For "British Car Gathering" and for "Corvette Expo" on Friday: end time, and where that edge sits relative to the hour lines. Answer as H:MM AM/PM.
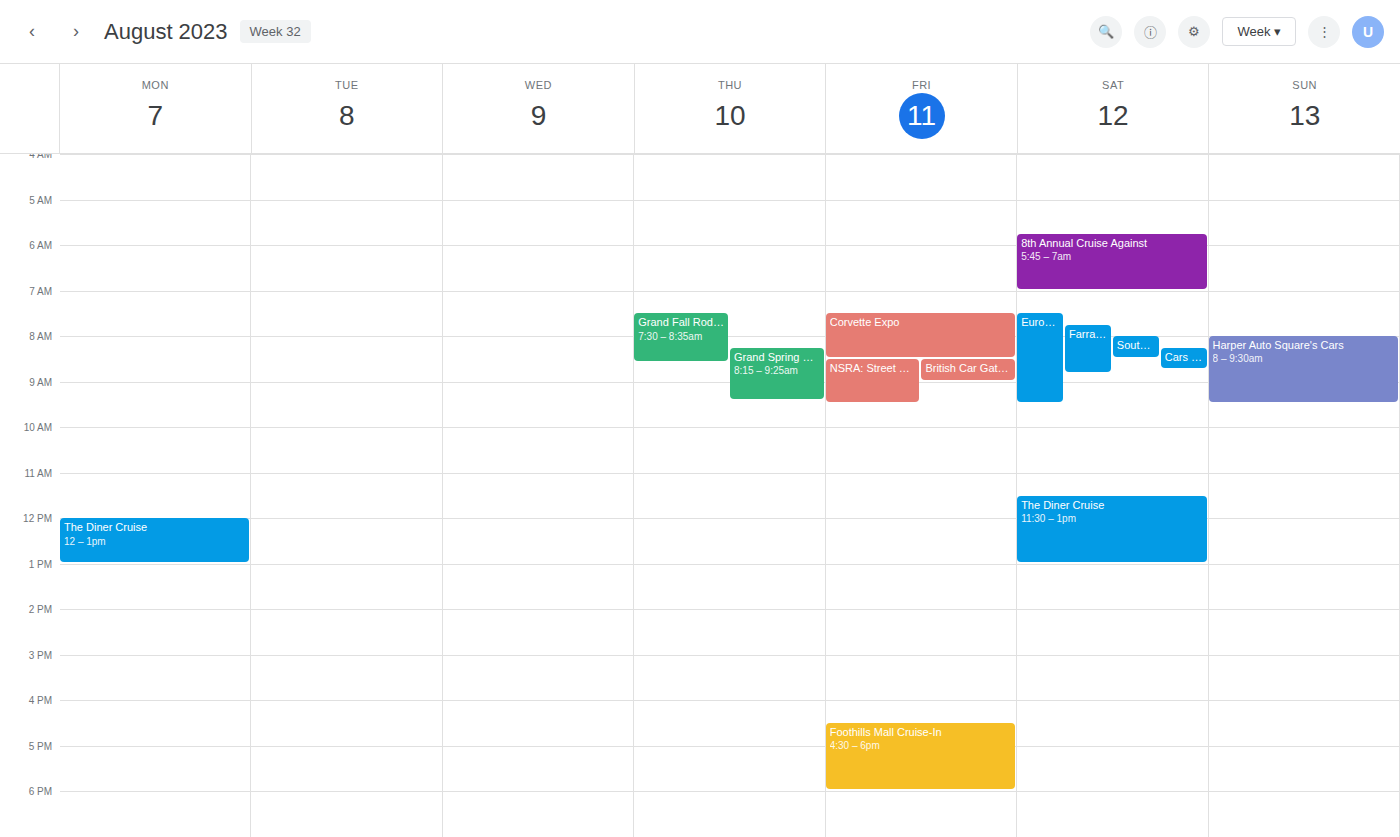
"British Car Gathering": 9:00 AM, exactly on the 9 AM line. "Corvette Expo": 8:30 AM, halfway between the 8 AM and 9 AM lines.